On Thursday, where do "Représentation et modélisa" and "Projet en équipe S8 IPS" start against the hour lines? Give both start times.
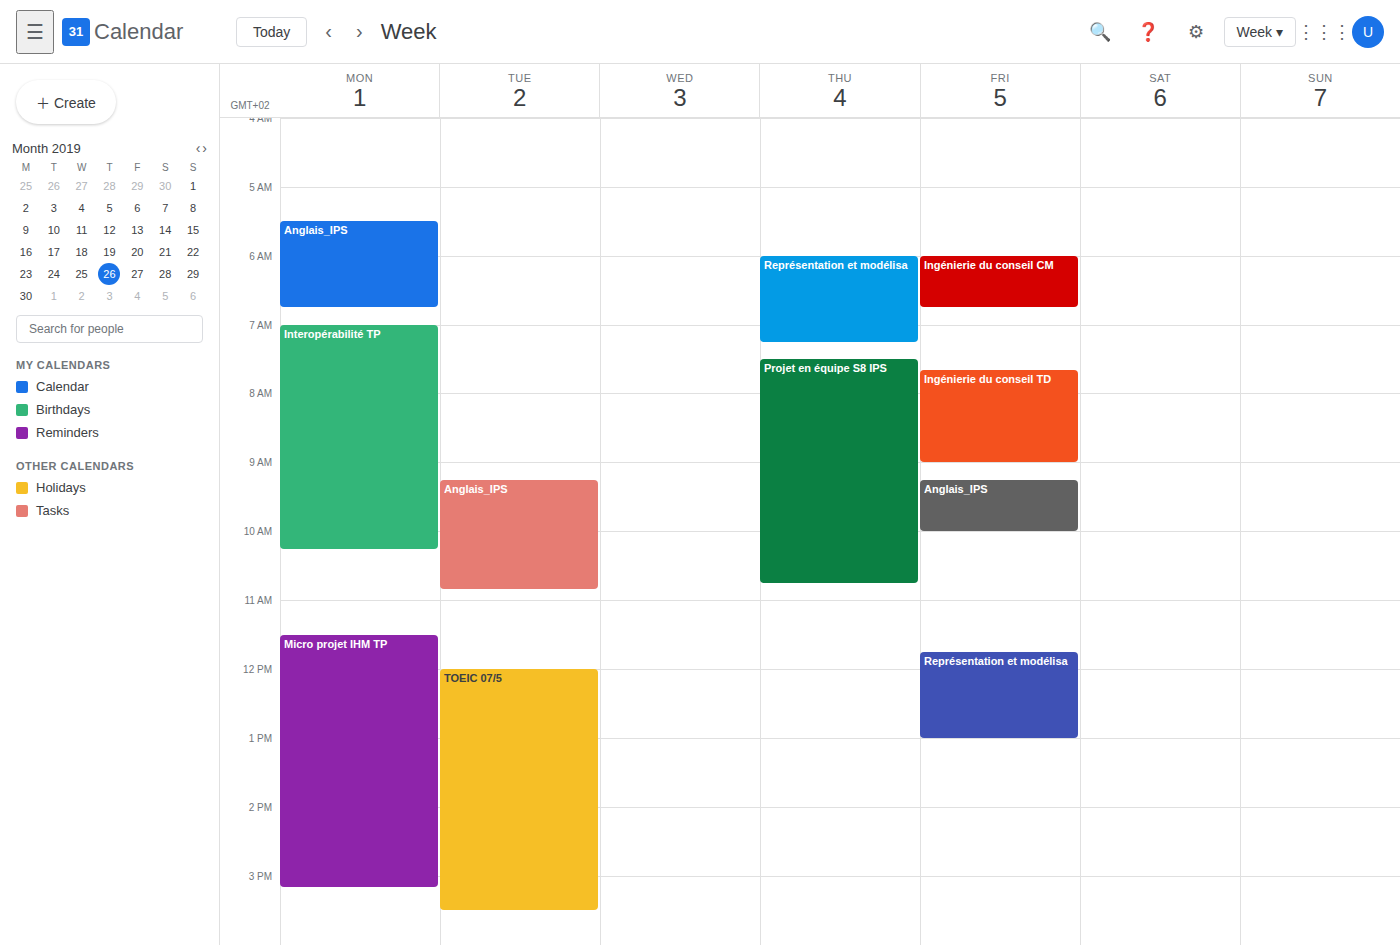
"Représentation et modélisa": 06:00, exactly on the 06:00 line. "Projet en équipe S8 IPS": 07:30, halfway between the 07:00 and 08:00 lines.